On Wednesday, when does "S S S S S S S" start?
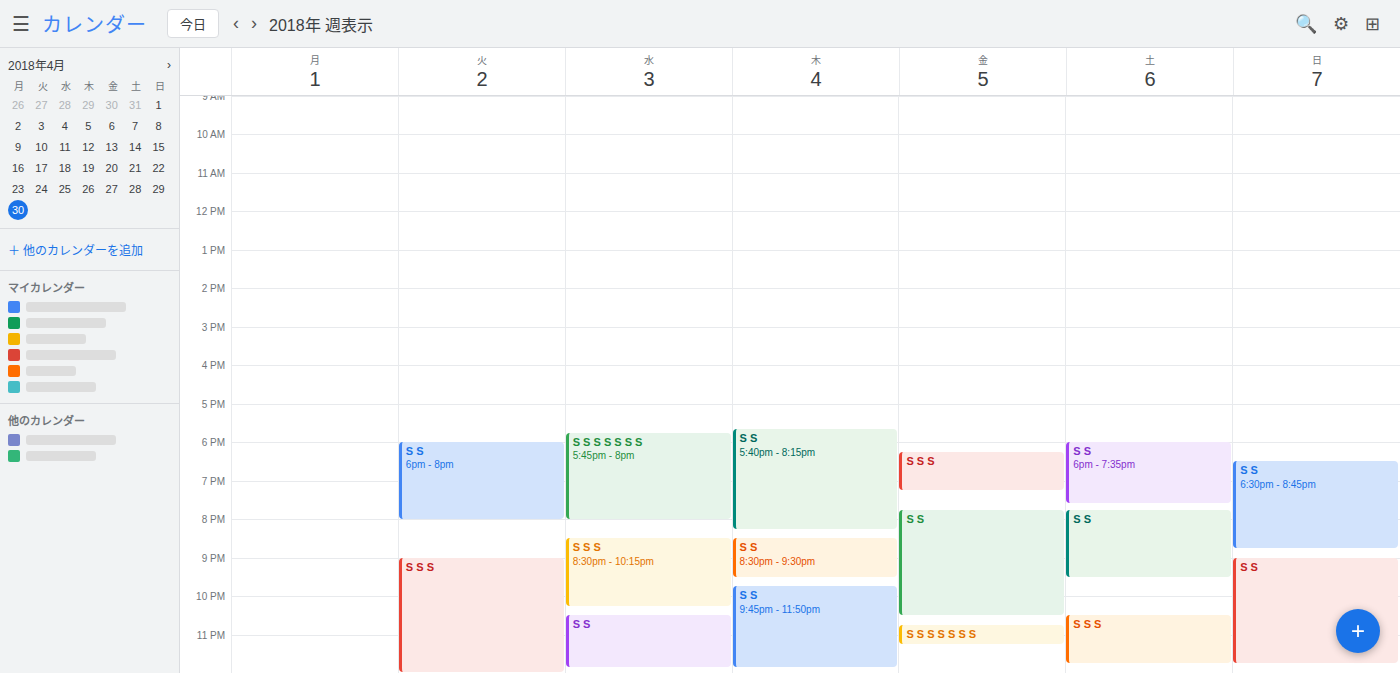
5:45 PM